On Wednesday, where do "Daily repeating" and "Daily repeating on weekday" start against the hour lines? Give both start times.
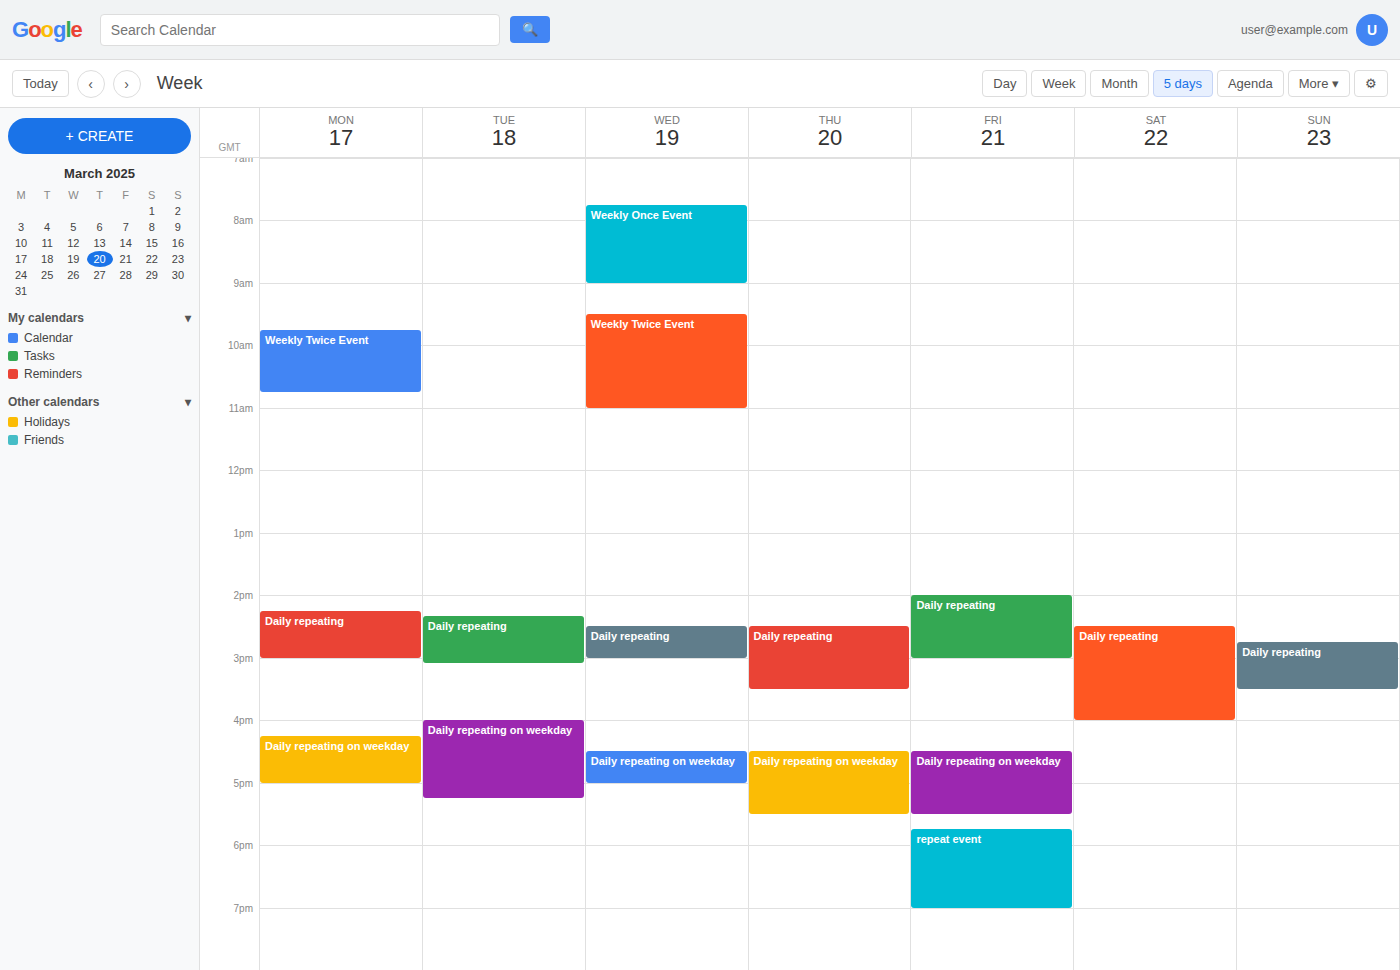
"Daily repeating": 2:30 PM, halfway between the 2 PM and 3 PM lines. "Daily repeating on weekday": 4:30 PM, halfway between the 4 PM and 5 PM lines.